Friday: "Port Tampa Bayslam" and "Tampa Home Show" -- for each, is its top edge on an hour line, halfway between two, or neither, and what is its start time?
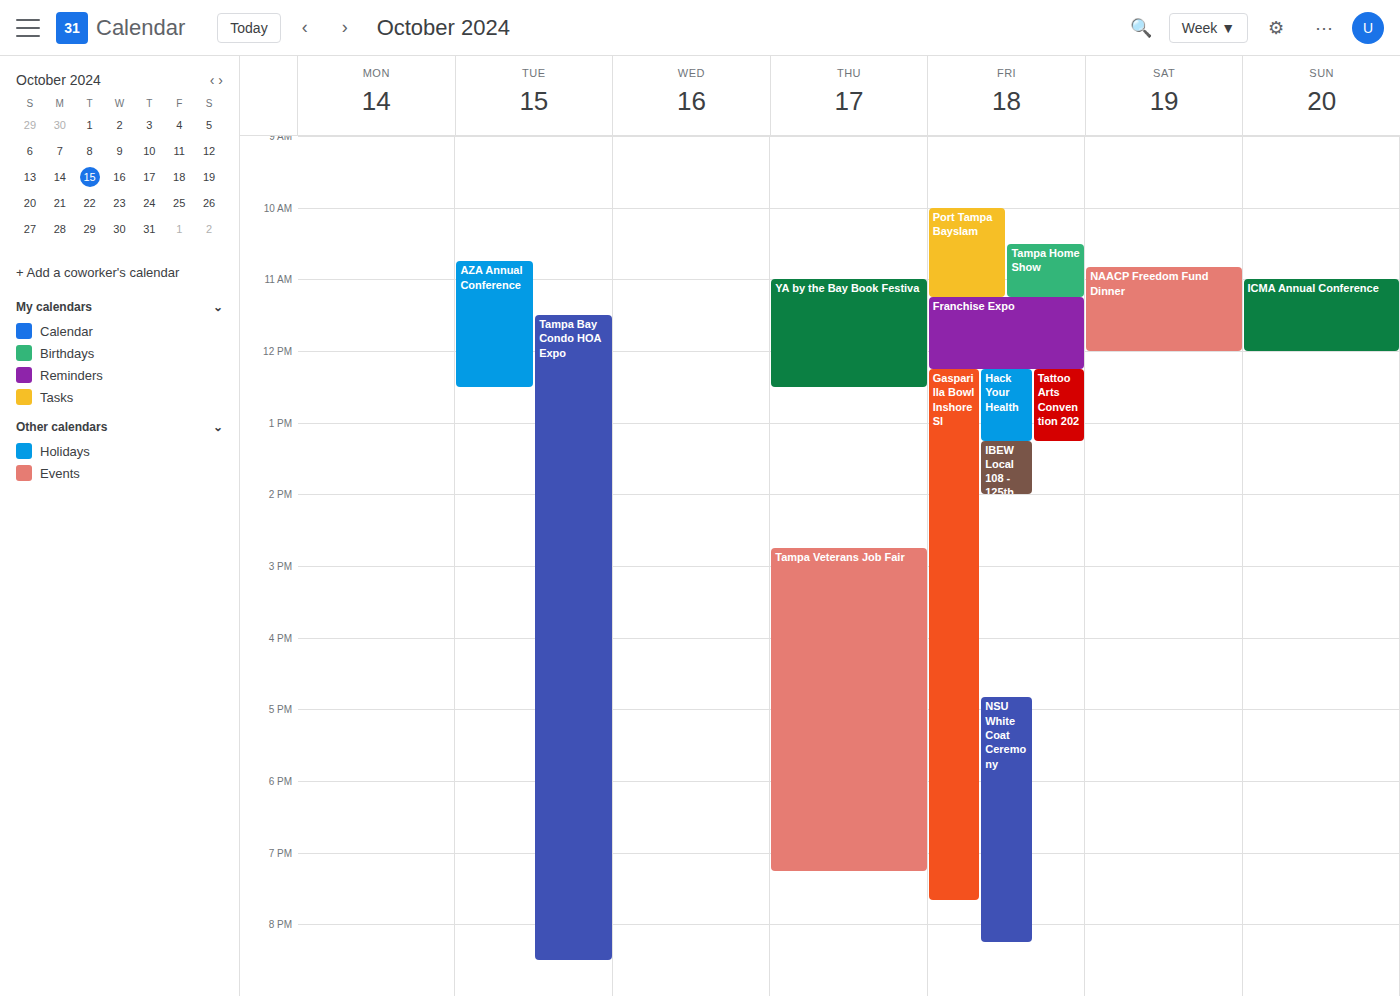
"Port Tampa Bayslam": 10:00, exactly on the 10:00 line. "Tampa Home Show": 10:30, halfway between the 10:00 and 11:00 lines.